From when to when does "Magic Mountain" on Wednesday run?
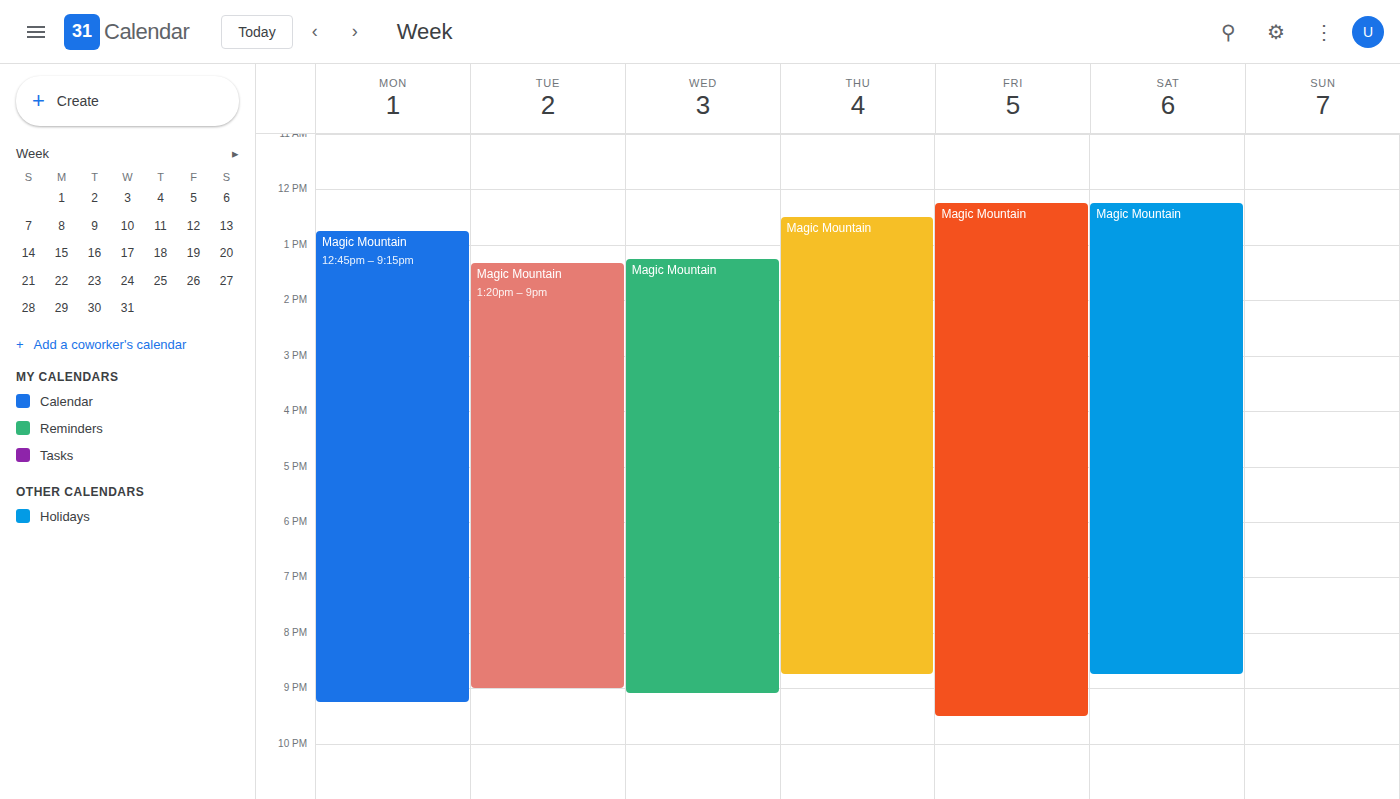
1:15 PM to 9:05 PM